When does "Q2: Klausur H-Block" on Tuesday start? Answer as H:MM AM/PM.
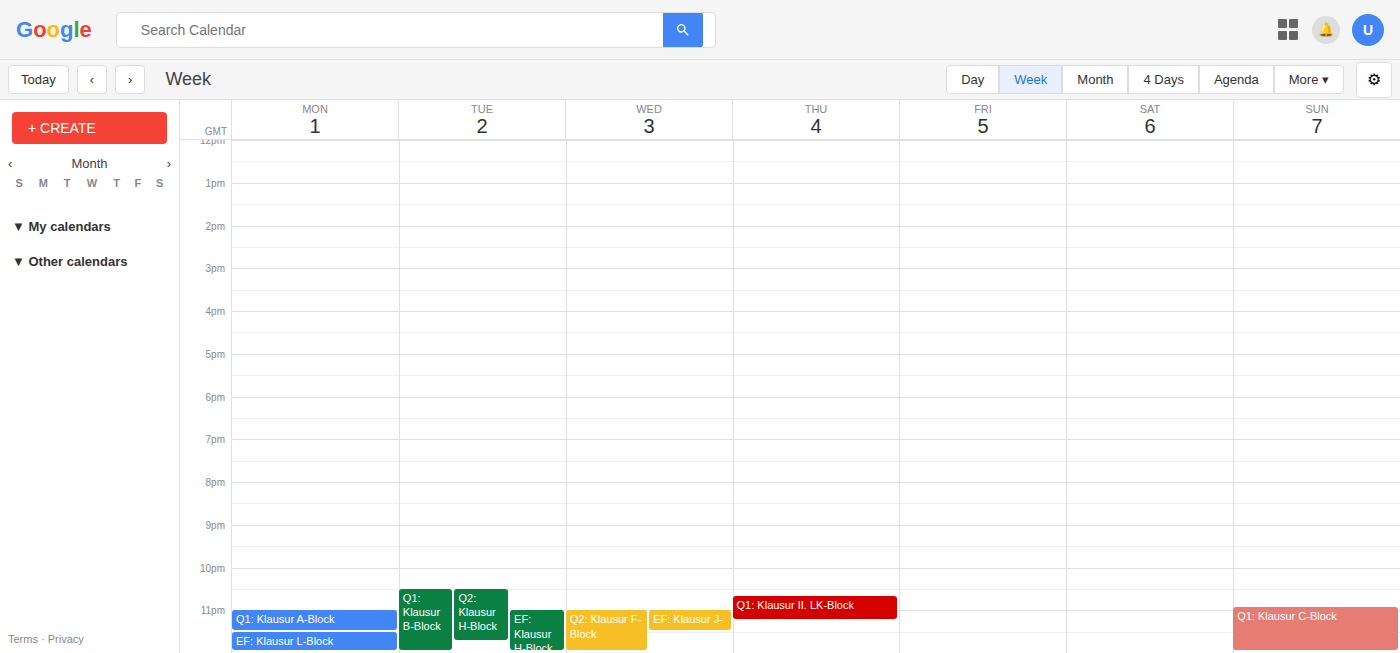
10:30 PM